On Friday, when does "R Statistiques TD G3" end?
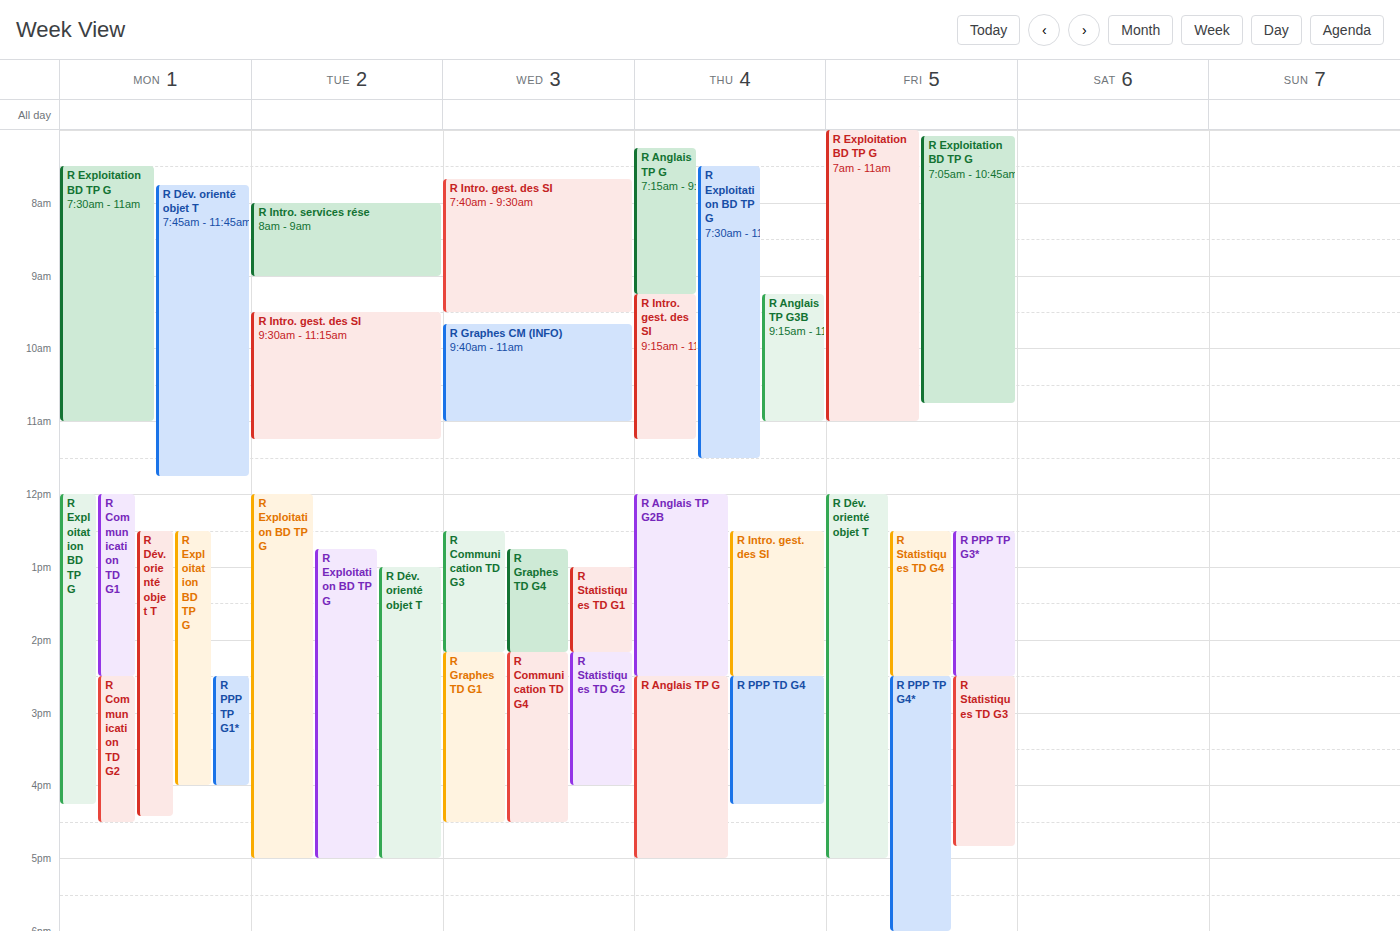
4:50 PM